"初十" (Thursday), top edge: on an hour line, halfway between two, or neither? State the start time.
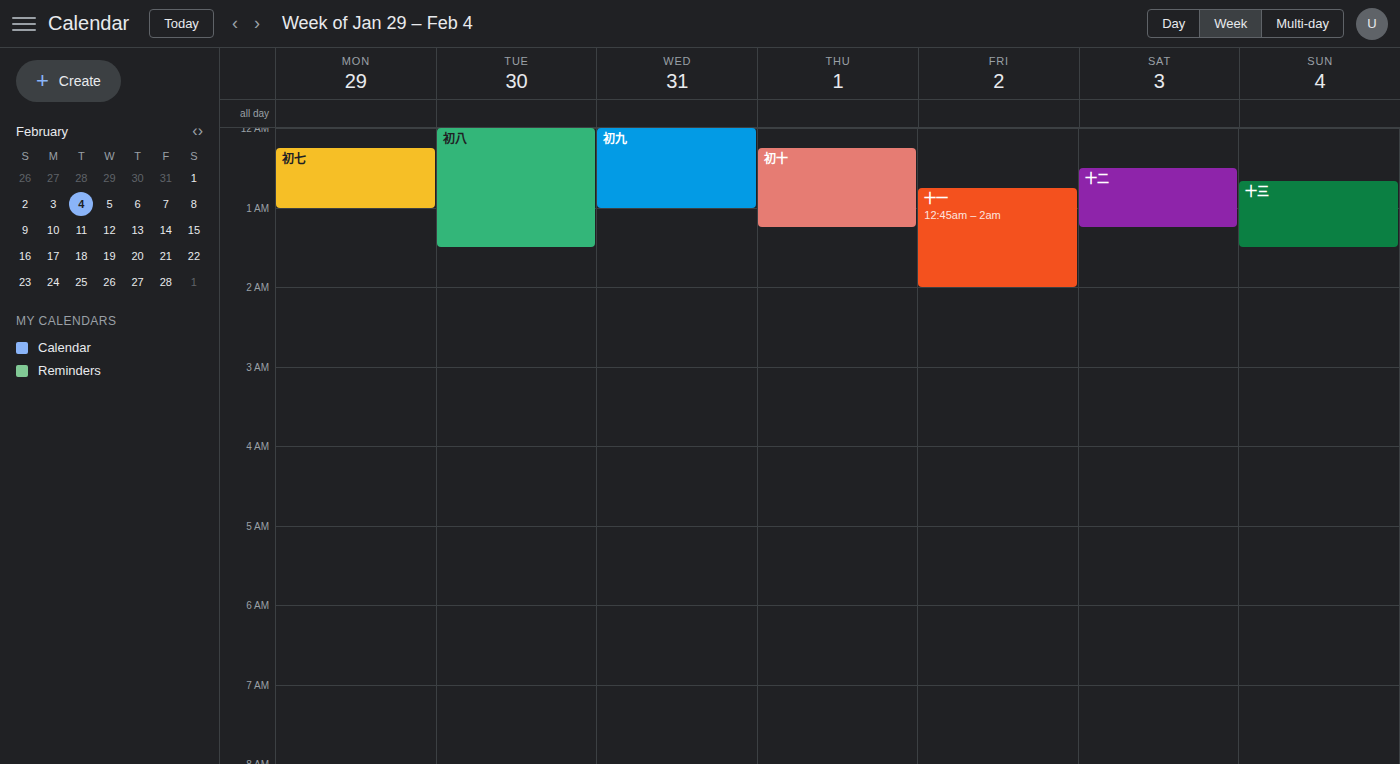
00:15 -- neither: a quarter of the way from the 00:00 line to the 01:00 line.